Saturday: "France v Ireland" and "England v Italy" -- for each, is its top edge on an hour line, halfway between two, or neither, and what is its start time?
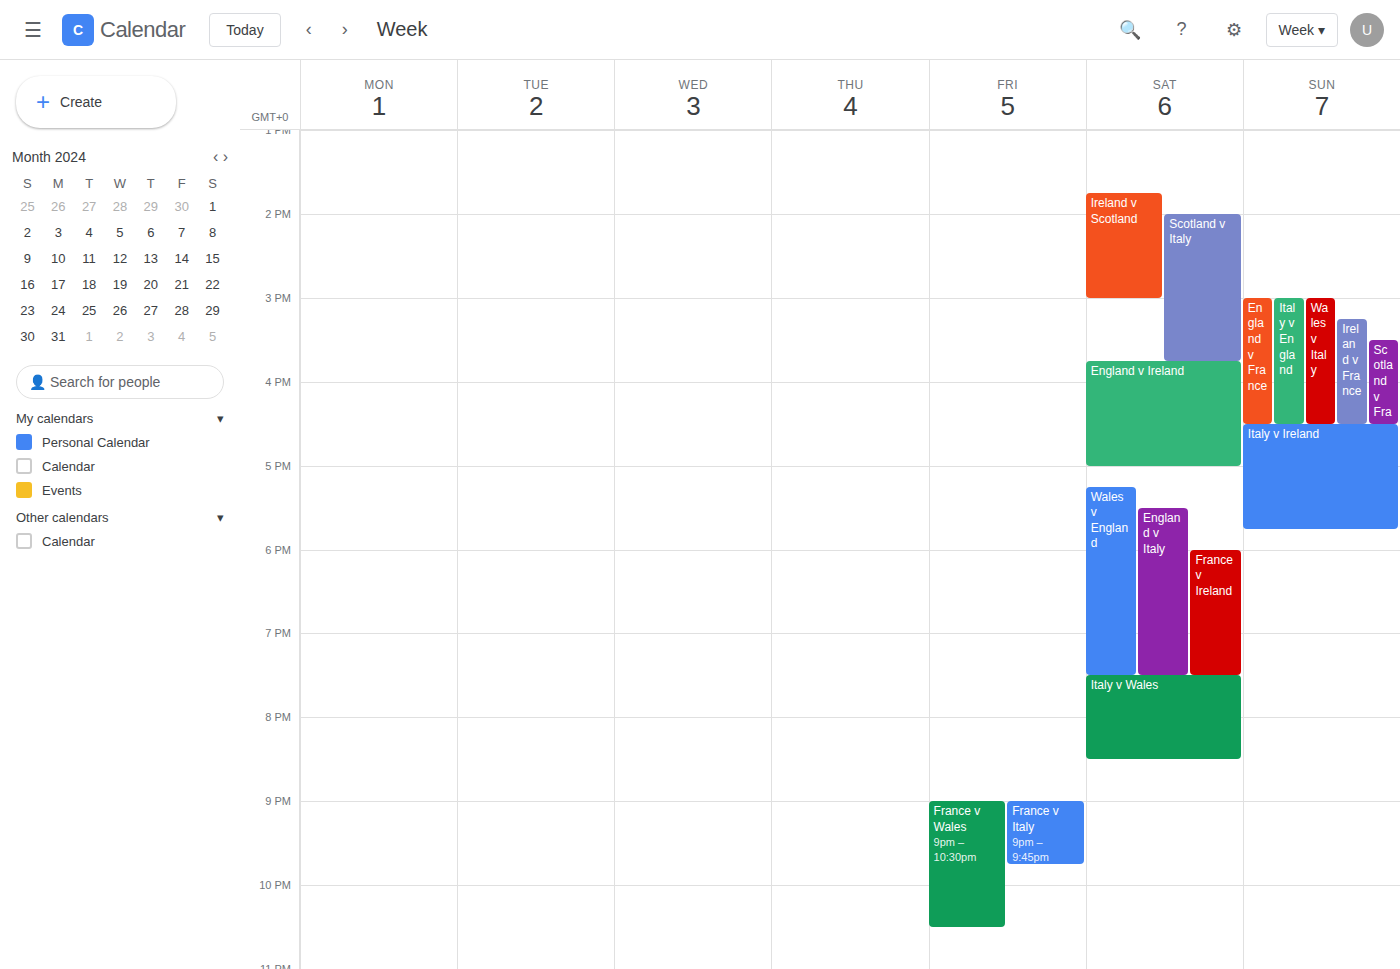
"France v Ireland": 6:00 PM, exactly on the 6 PM line. "England v Italy": 5:30 PM, halfway between the 5 PM and 6 PM lines.